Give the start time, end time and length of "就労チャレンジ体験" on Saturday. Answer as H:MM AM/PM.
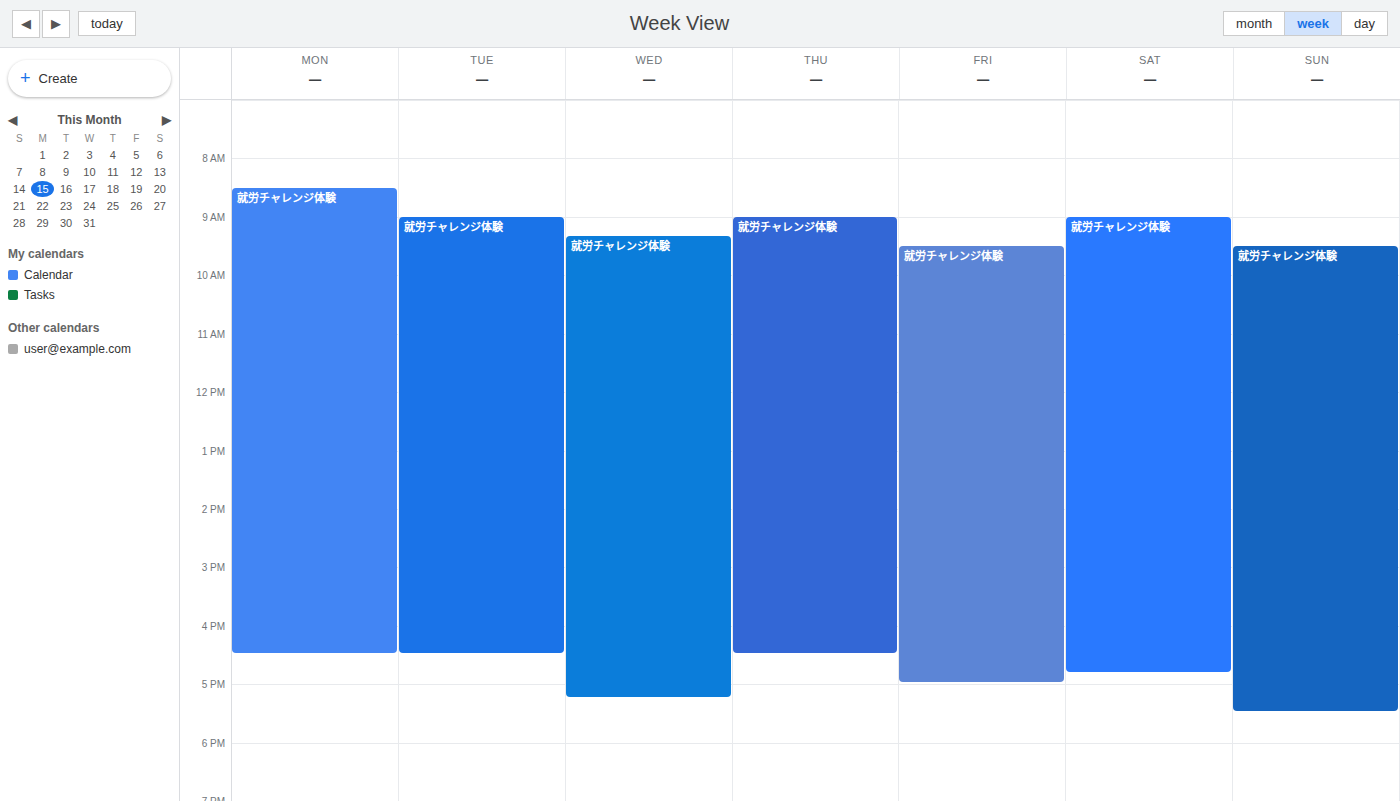
9:00 AM to 4:50 PM, 7 hours 50 minutes